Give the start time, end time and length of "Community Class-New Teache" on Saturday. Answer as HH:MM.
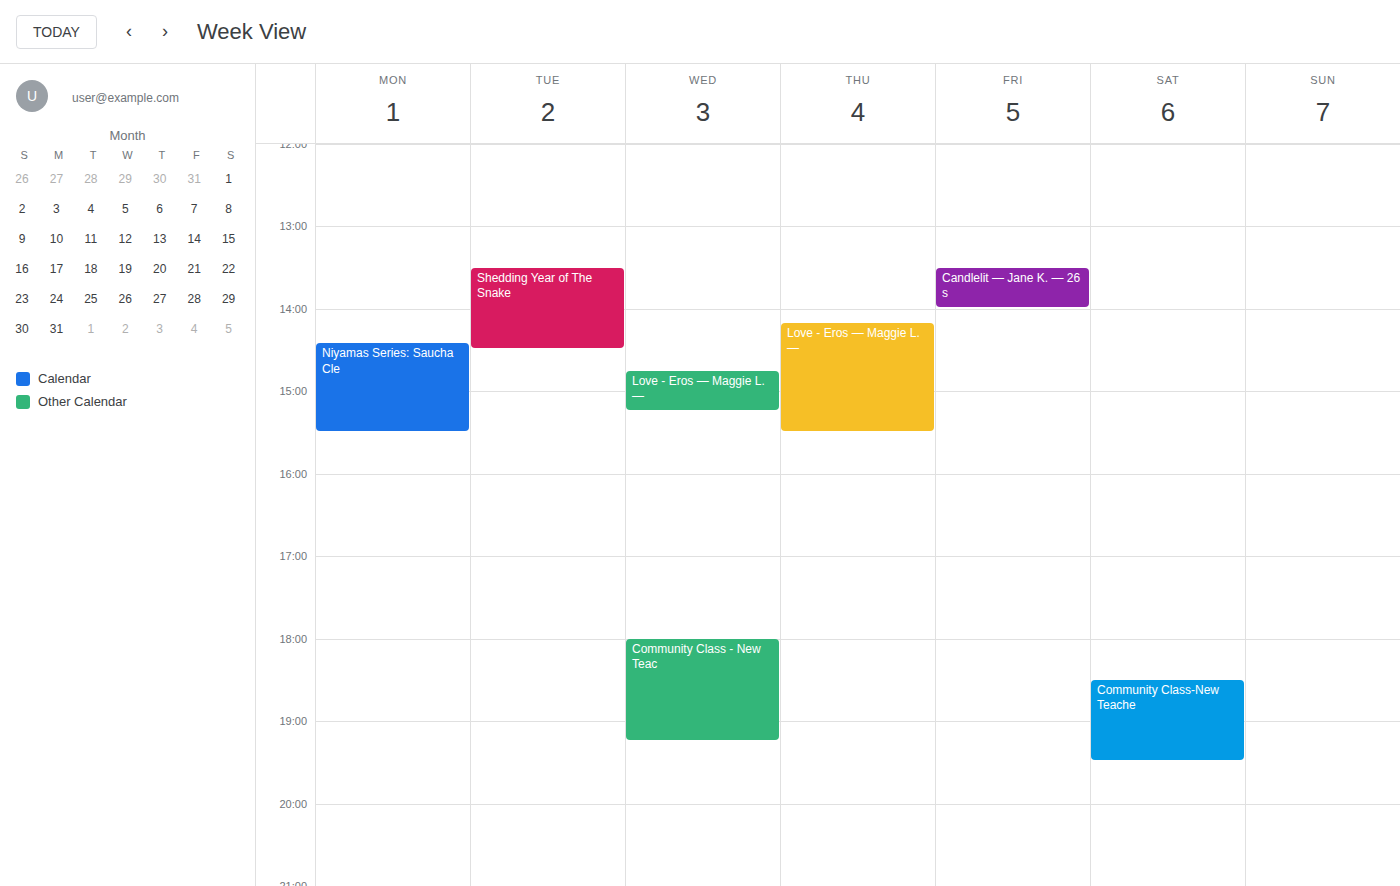
18:30 to 19:30, 1 hour